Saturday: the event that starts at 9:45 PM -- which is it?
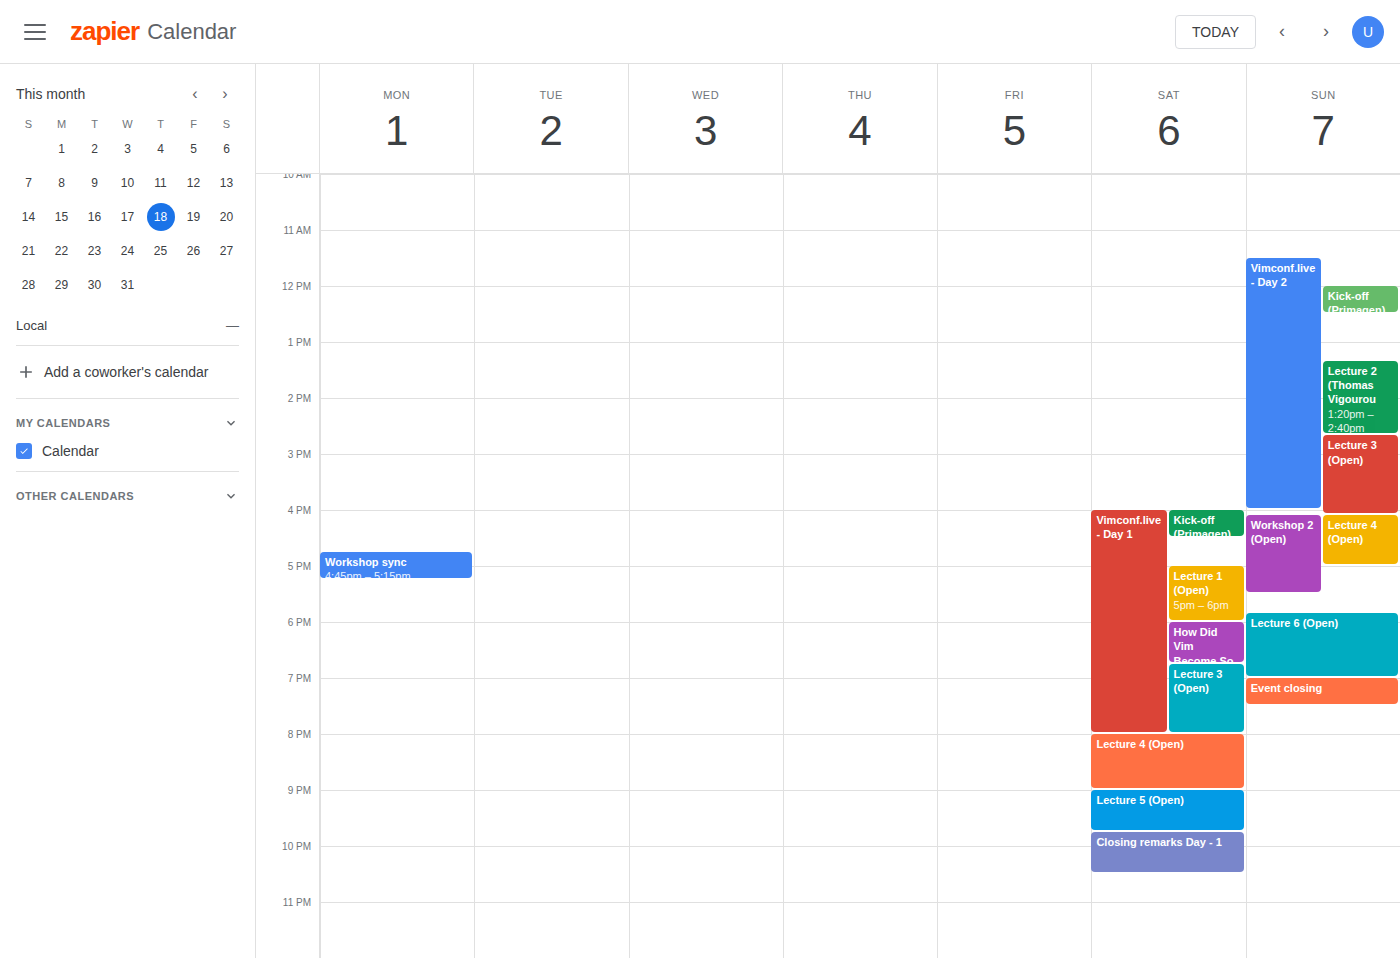
"Closing remarks Day - 1"